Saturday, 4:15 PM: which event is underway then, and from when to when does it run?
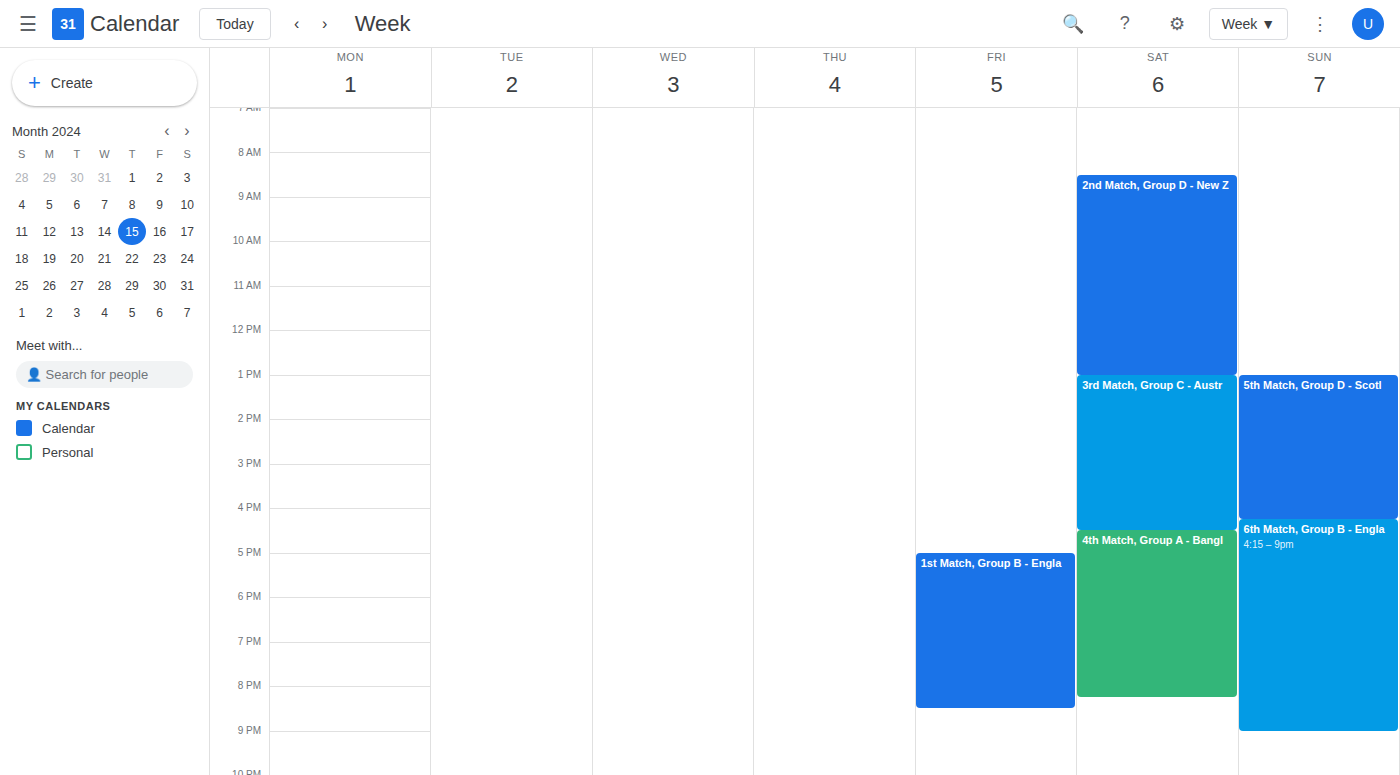
"3rd Match, Group C - Austr", 1:00 PM to 4:30 PM